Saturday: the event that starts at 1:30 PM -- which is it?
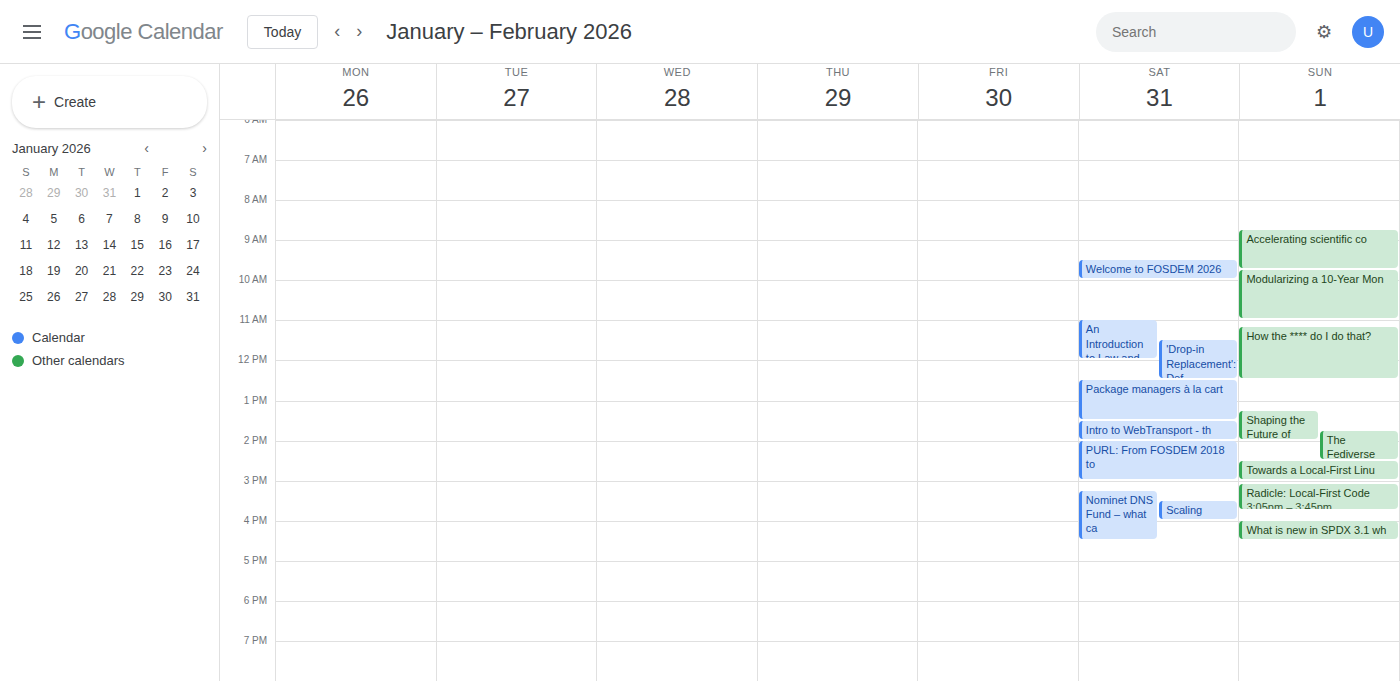
"Intro to WebTransport - th"